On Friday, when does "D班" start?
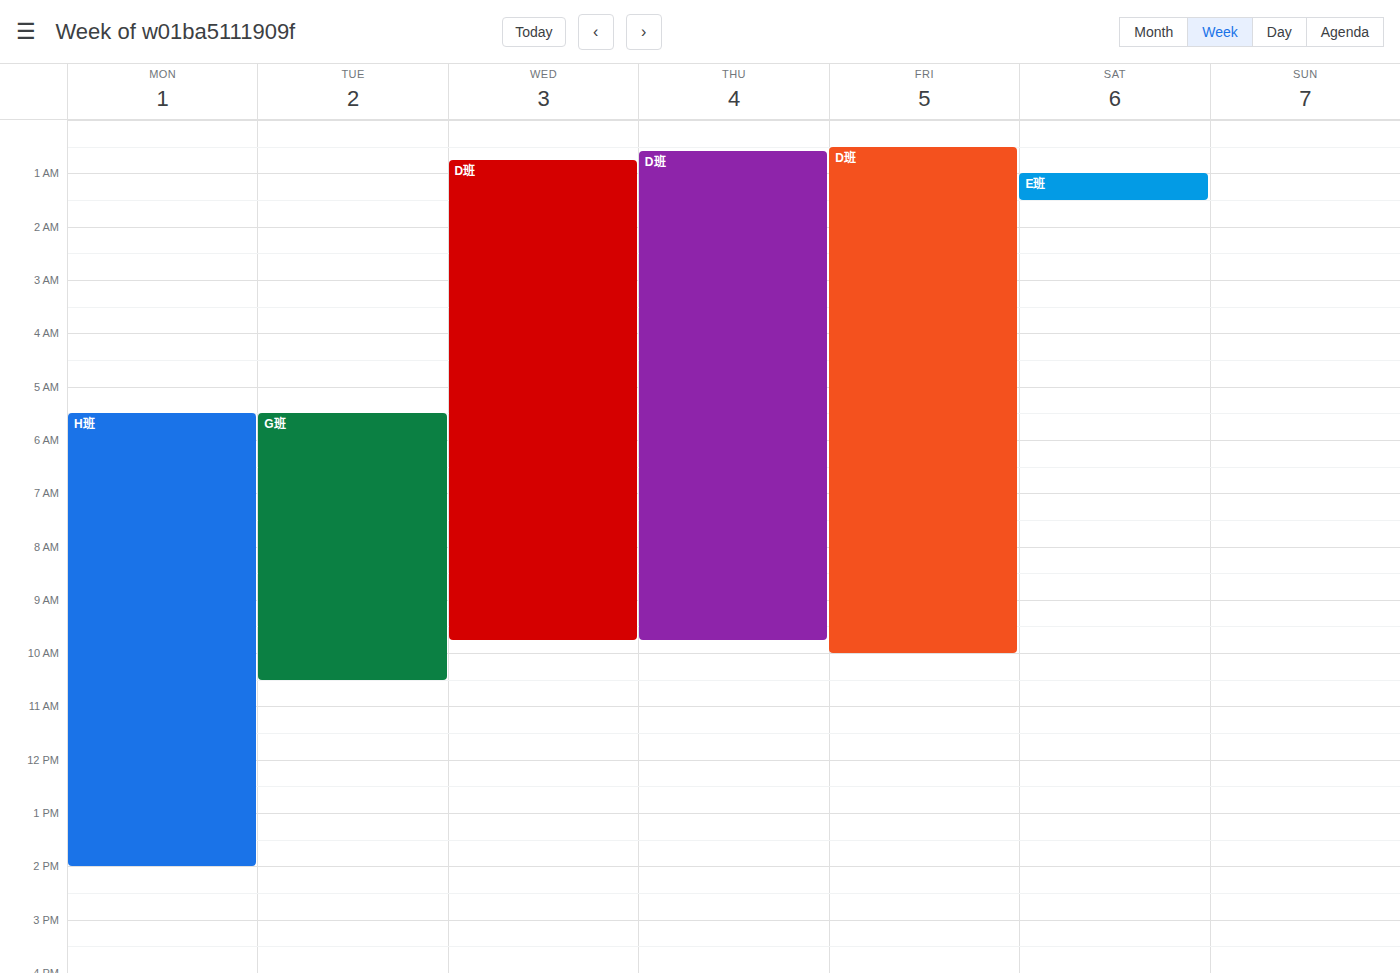
12:30 AM